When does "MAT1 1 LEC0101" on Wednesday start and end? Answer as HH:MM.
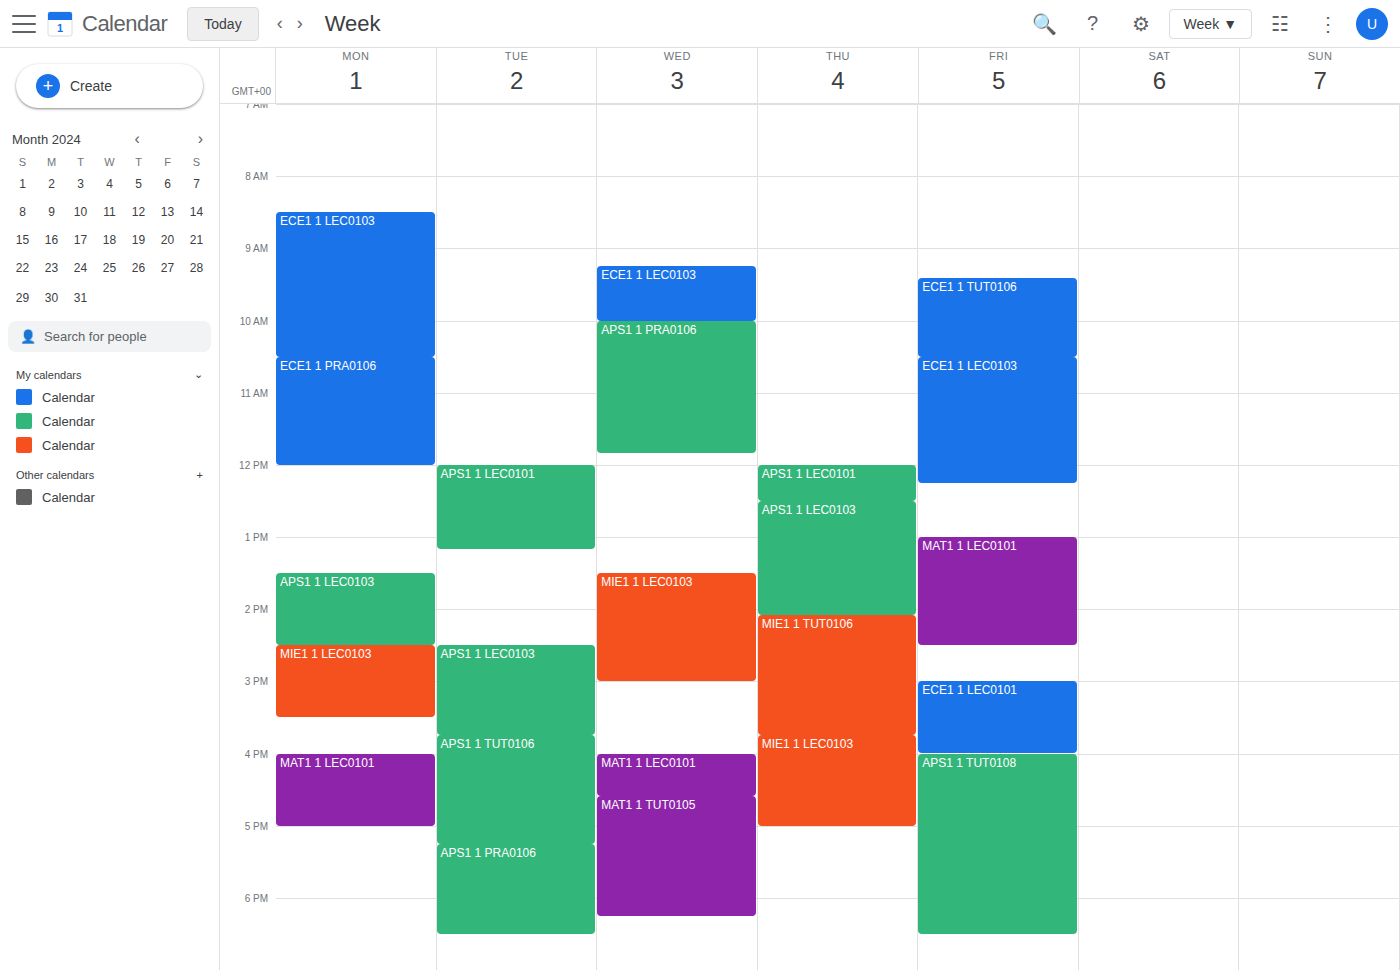
16:00 to 16:35